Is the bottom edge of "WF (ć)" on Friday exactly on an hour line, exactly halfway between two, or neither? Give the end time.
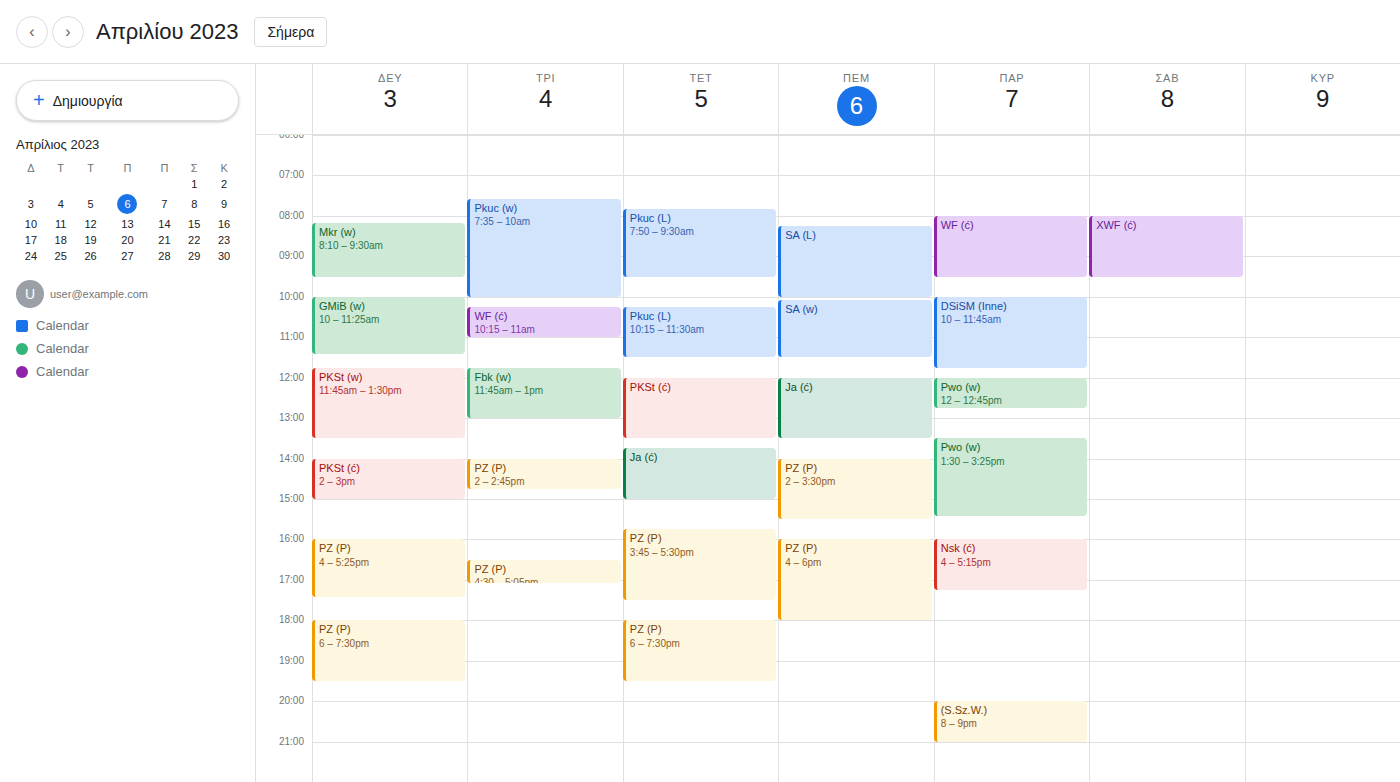
09:30 -- halfway between the 09:00 and 10:00 lines.